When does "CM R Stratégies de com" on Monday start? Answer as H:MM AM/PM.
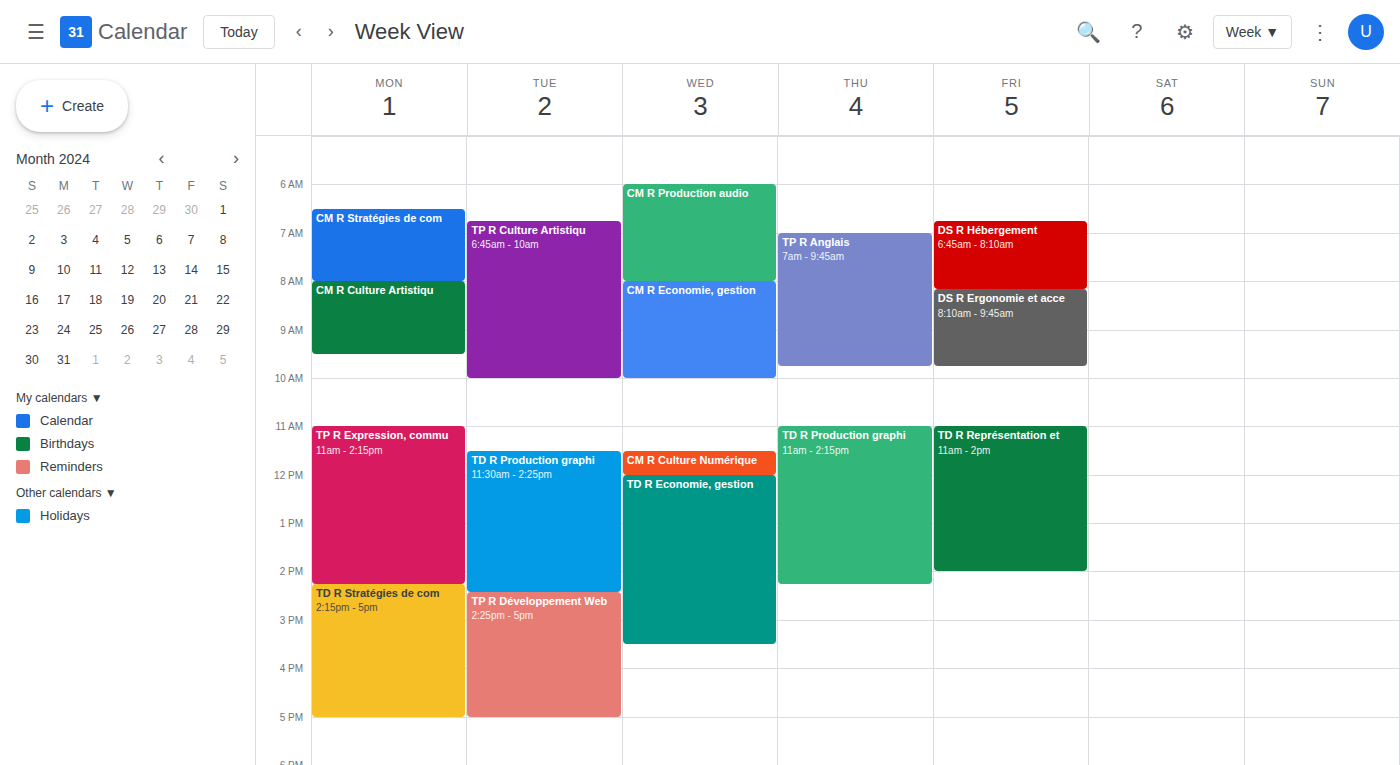
6:30 AM